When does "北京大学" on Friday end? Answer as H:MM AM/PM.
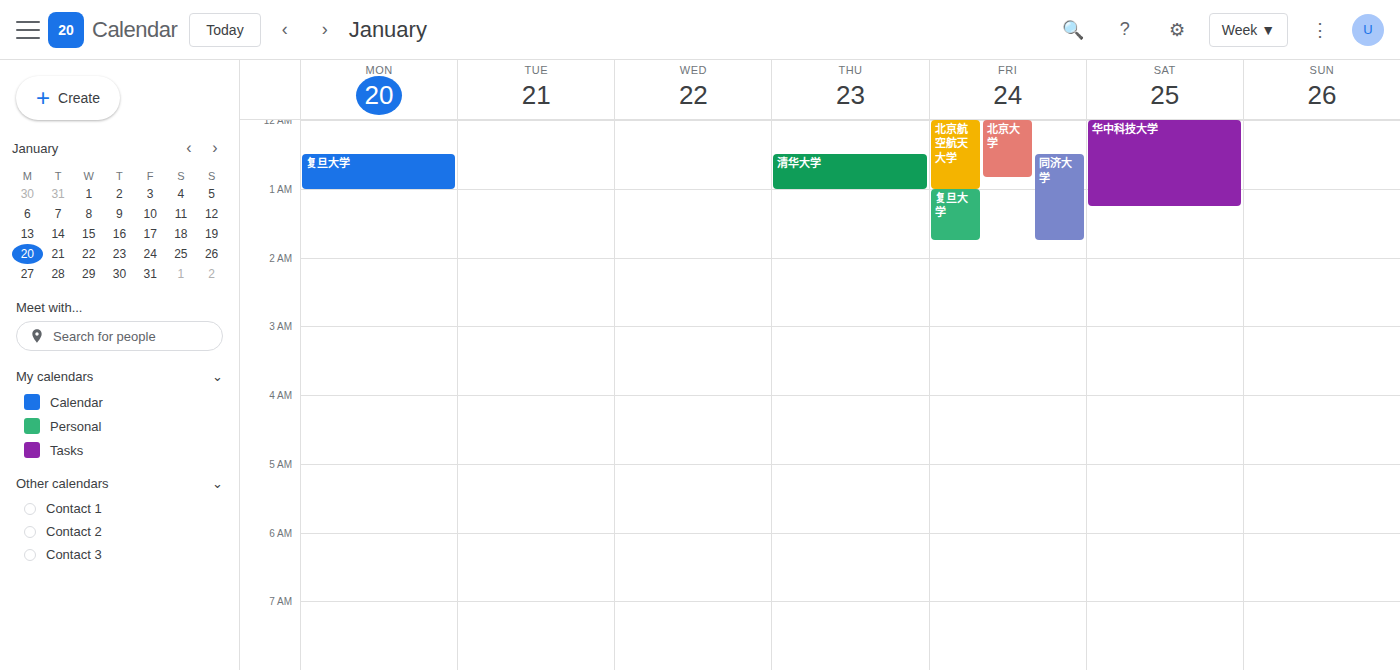
12:50 AM